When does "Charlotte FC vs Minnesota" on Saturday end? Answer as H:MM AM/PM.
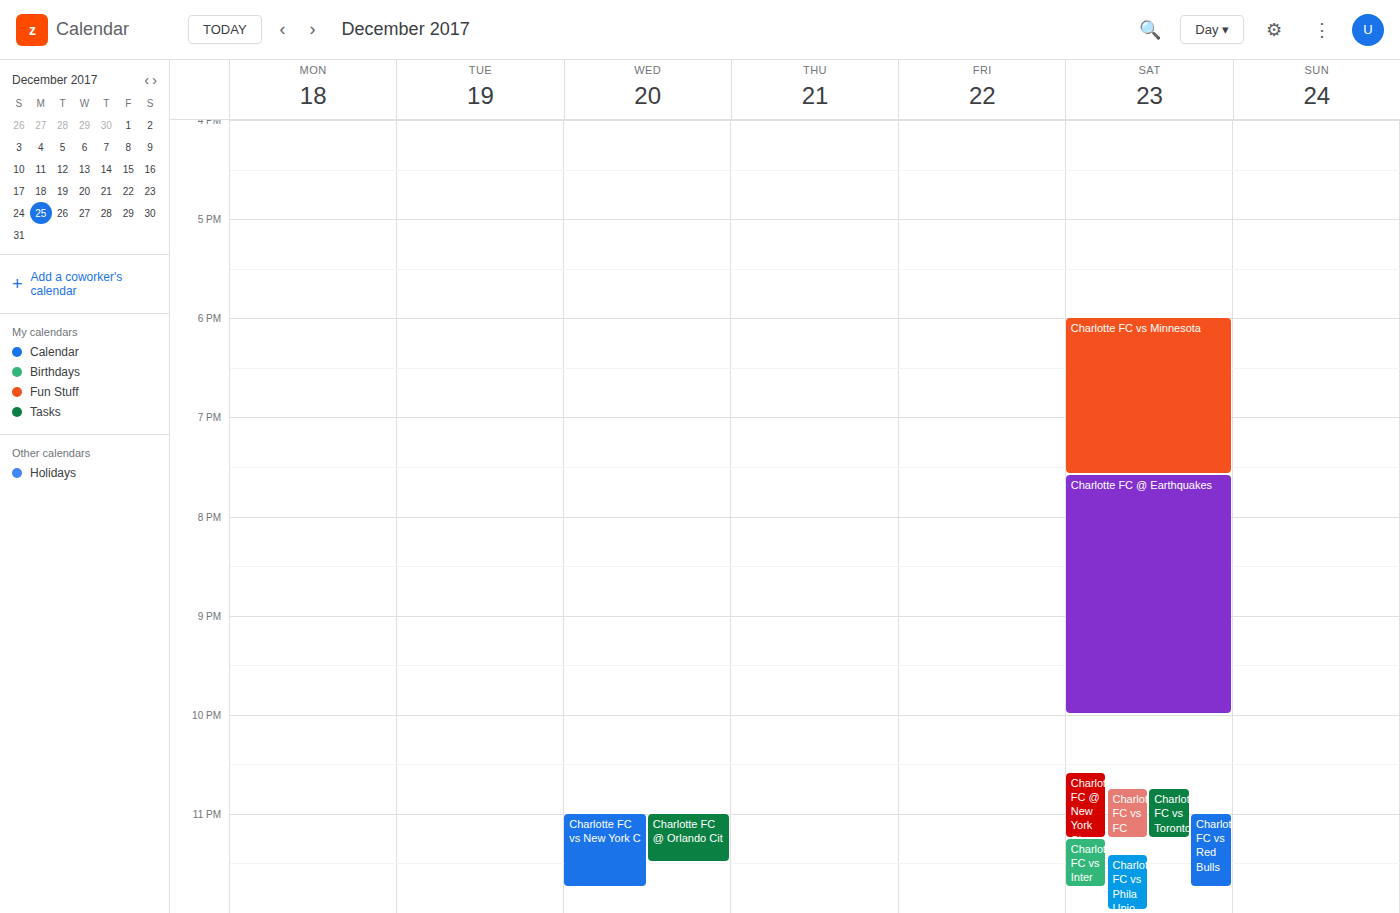
7:35 PM